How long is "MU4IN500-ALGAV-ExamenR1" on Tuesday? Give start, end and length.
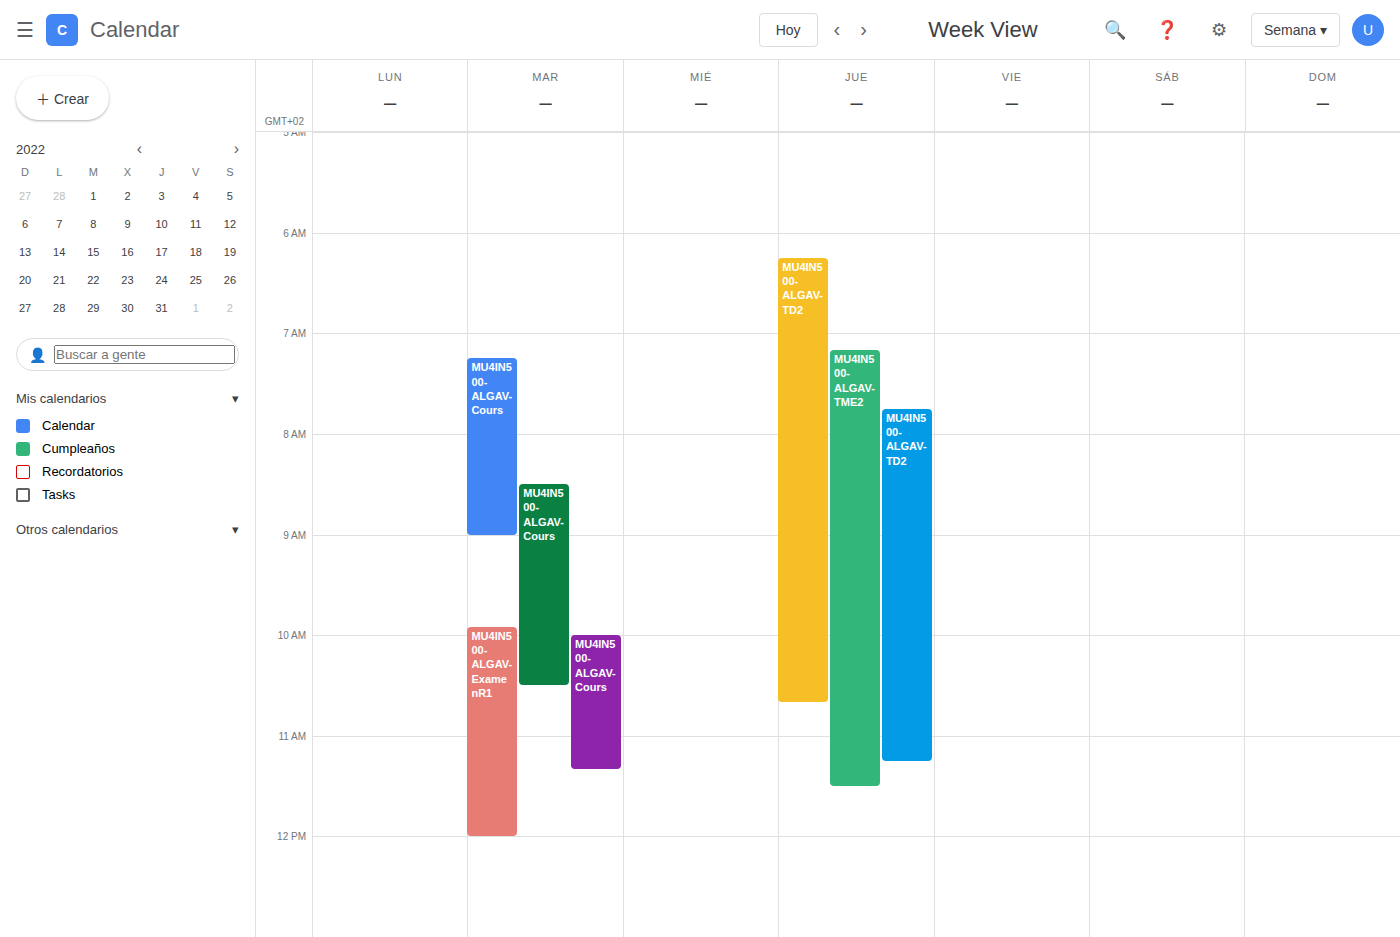
9:55 AM to 12:00 PM, 2 hours 5 minutes